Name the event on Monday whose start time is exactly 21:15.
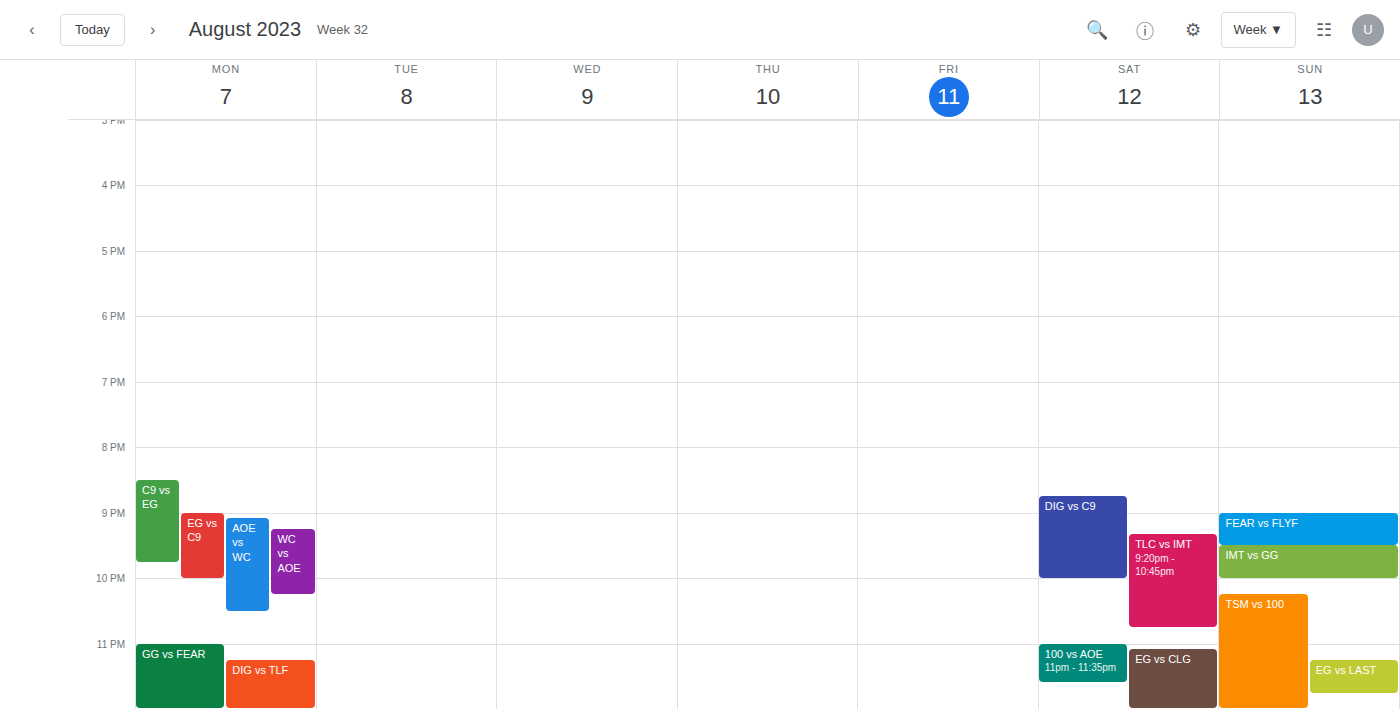
"WC vs AOE"